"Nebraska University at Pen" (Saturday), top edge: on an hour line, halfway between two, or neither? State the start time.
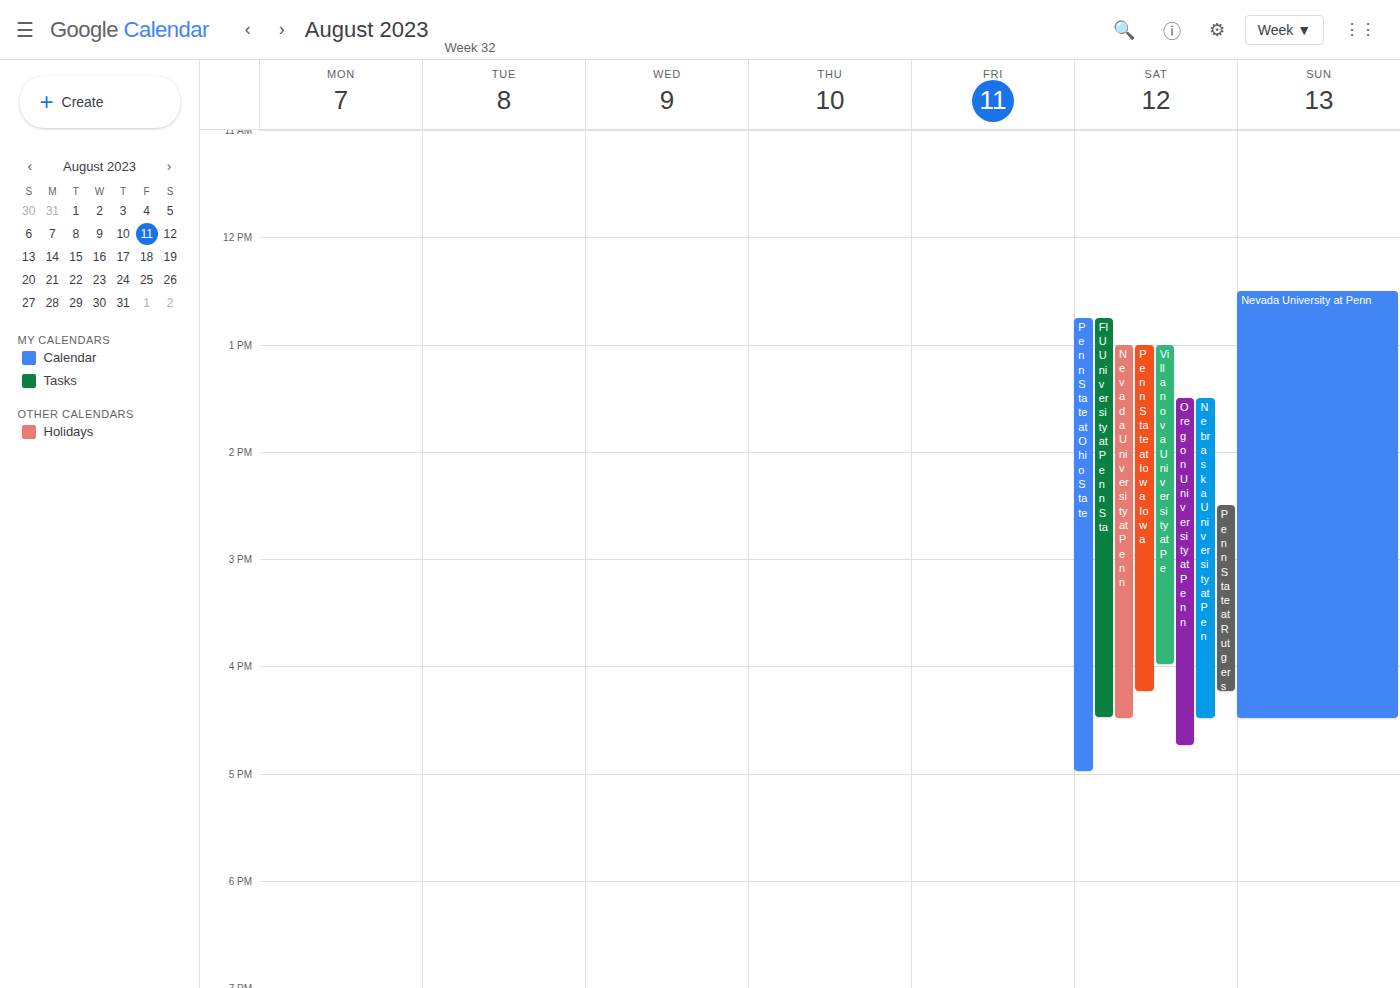
1:30 PM -- halfway between the 1 PM and 2 PM lines.